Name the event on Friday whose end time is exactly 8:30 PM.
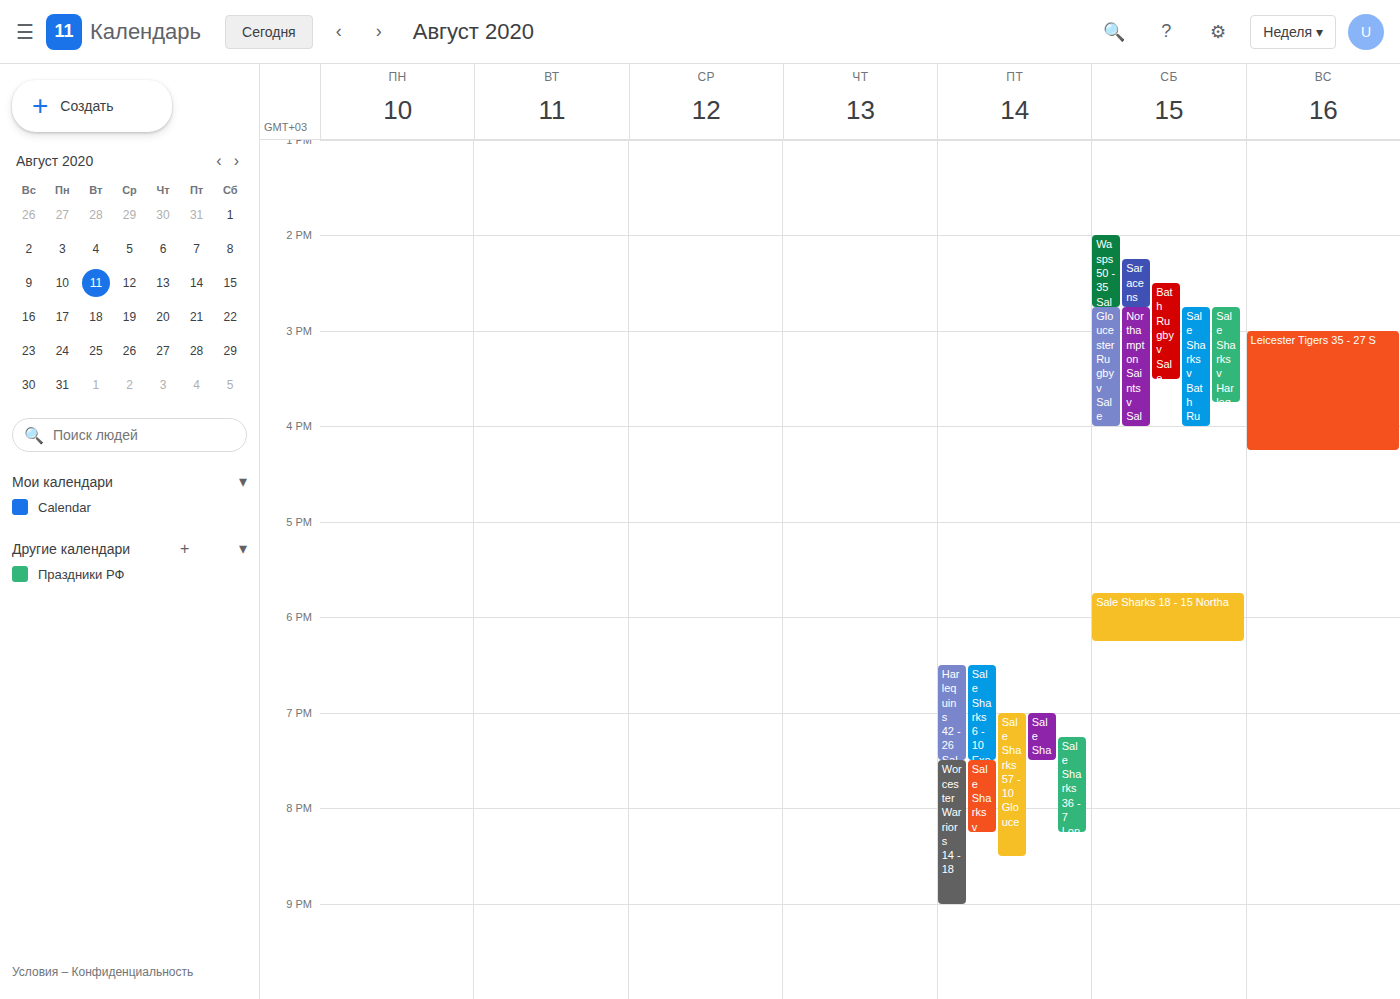
"Sale Sharks 57 - 10 Glouce"